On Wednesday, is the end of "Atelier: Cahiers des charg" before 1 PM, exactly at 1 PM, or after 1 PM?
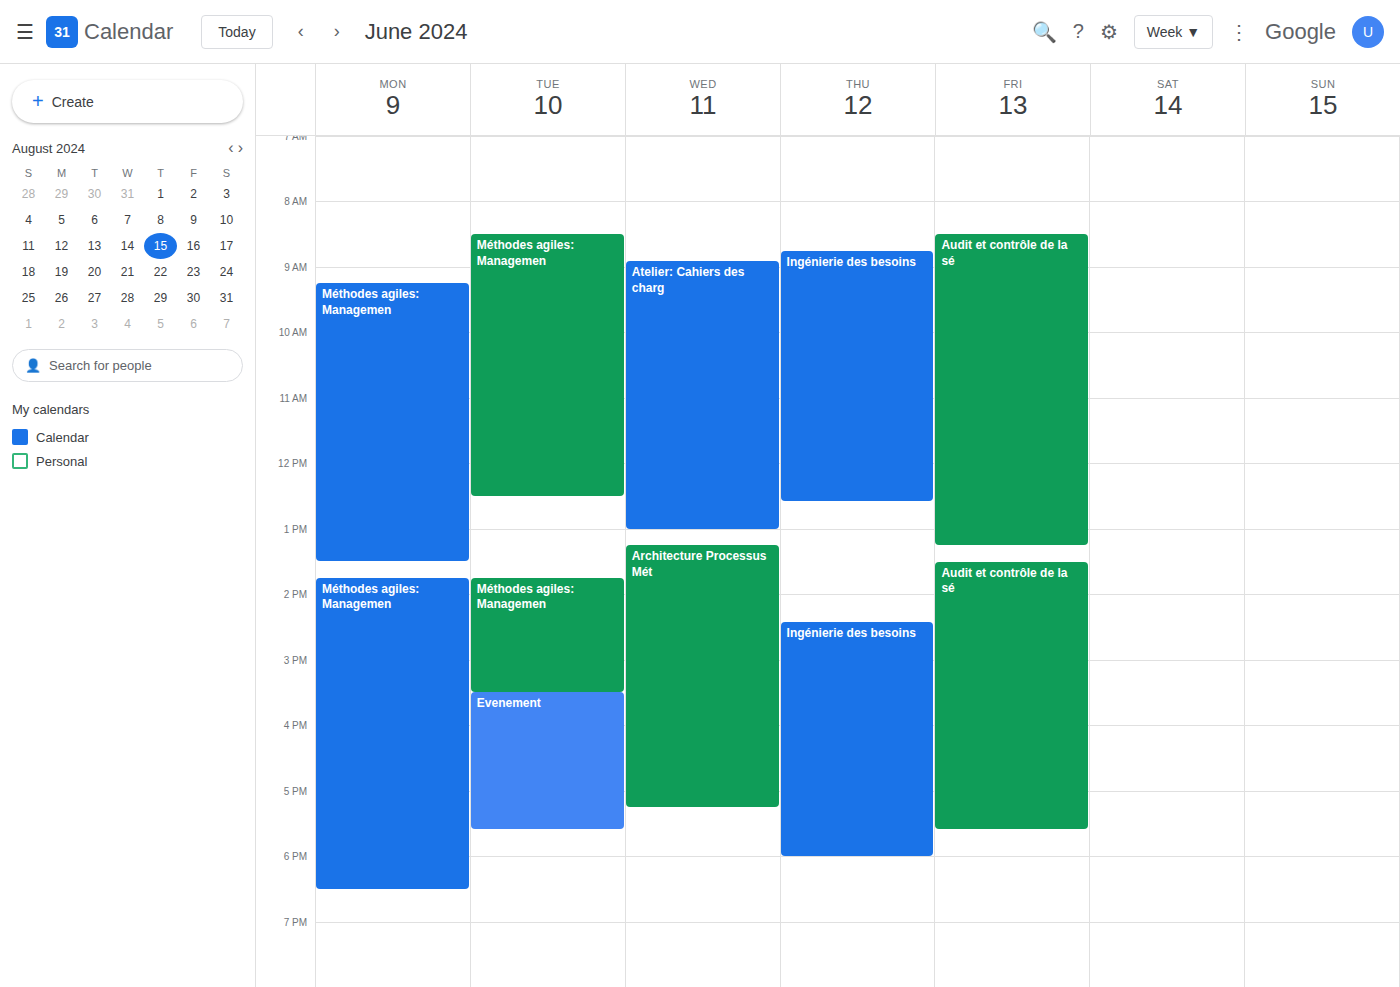
1:00 PM -- exactly at 1 PM, on the 1 PM line.